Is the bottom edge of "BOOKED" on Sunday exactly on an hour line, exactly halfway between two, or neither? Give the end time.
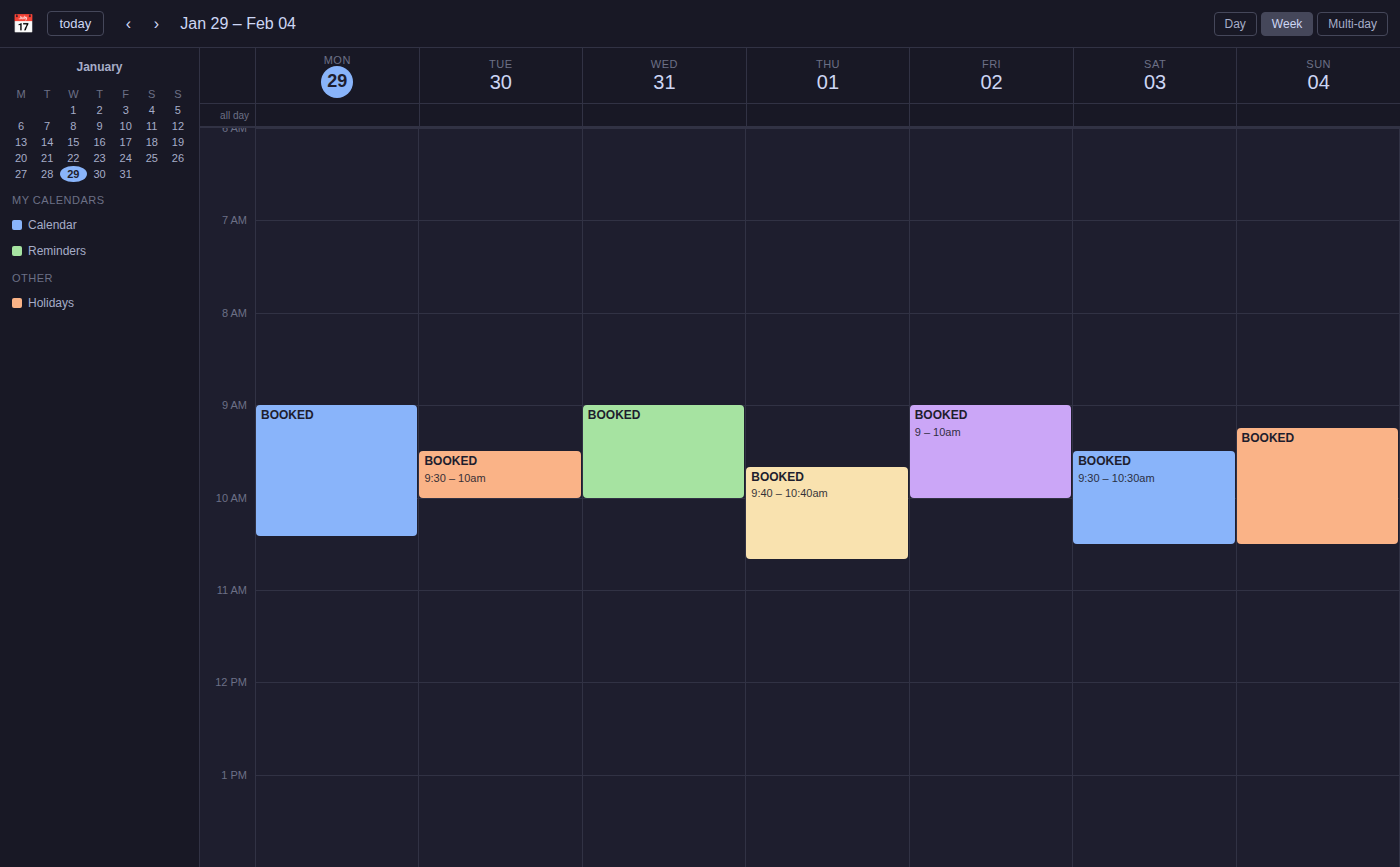
10:30 AM -- halfway between the 10 AM and 11 AM lines.